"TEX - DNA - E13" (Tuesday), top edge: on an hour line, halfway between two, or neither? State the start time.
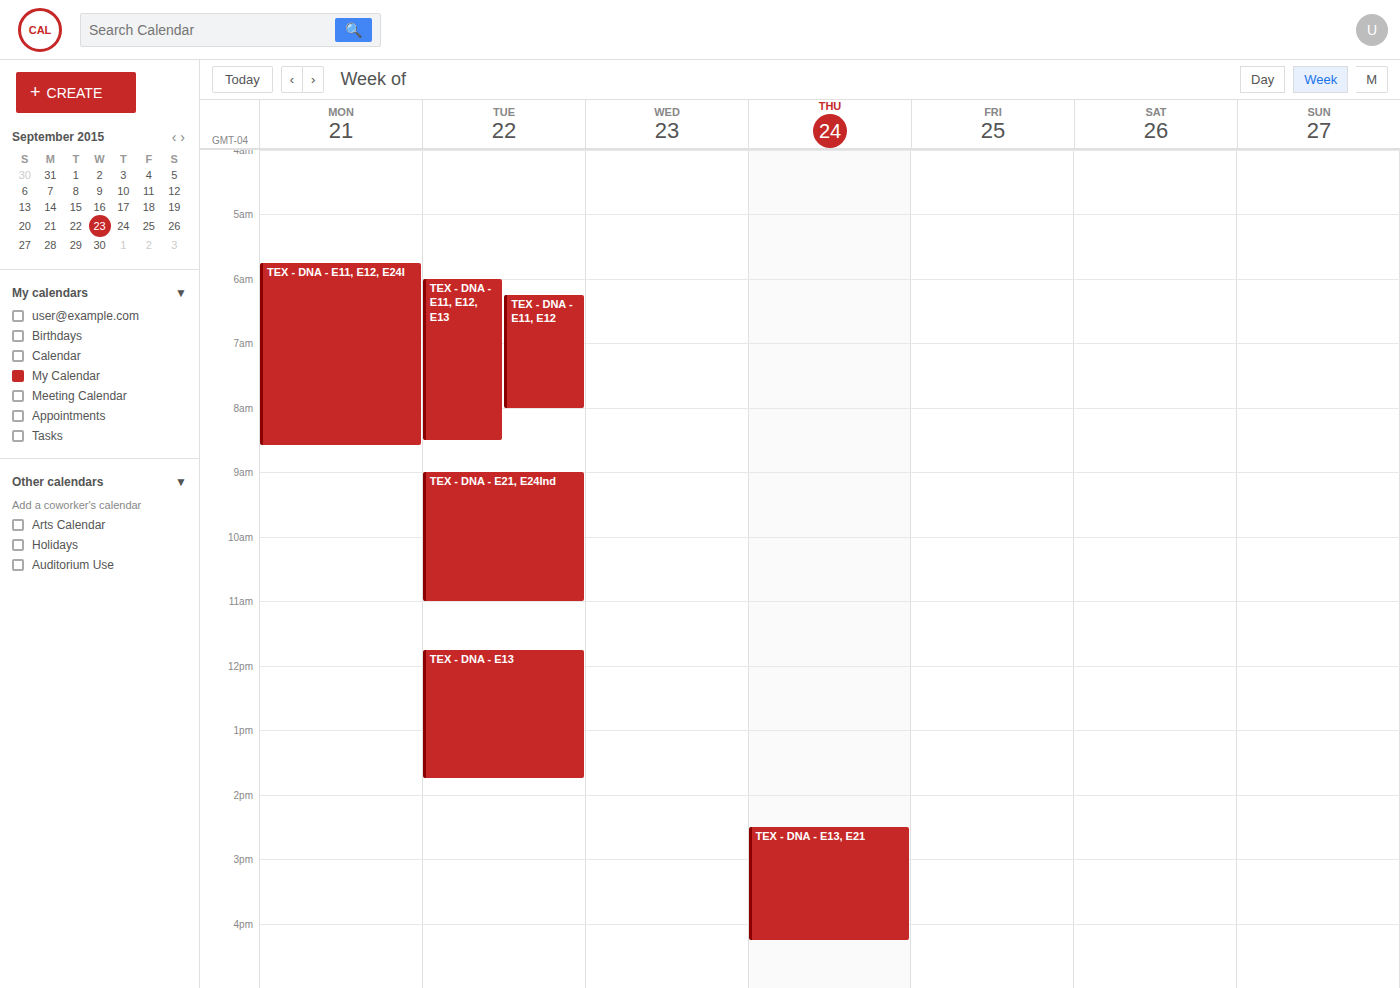
11:45 AM -- neither: three quarters of the way from the 11 AM line to the 12 PM line.